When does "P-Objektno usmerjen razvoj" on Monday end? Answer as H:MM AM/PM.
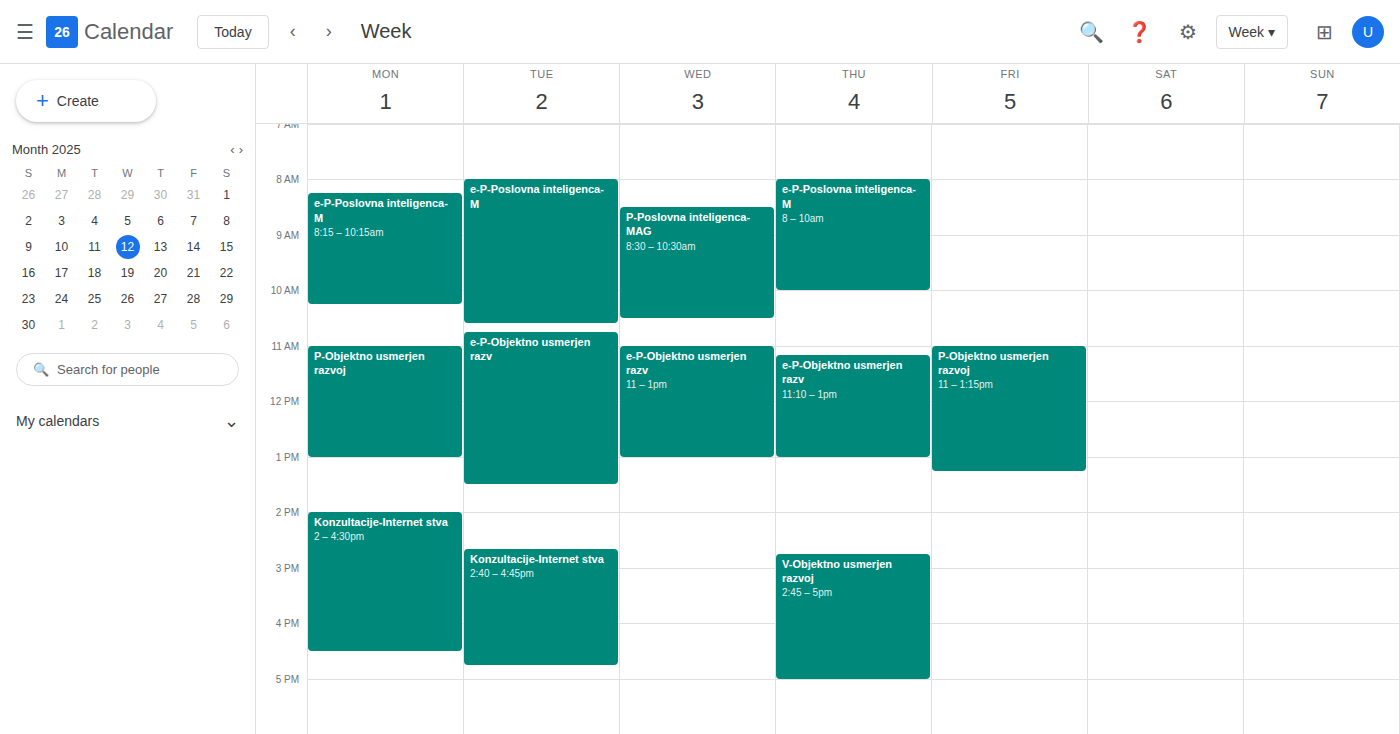
1:00 PM